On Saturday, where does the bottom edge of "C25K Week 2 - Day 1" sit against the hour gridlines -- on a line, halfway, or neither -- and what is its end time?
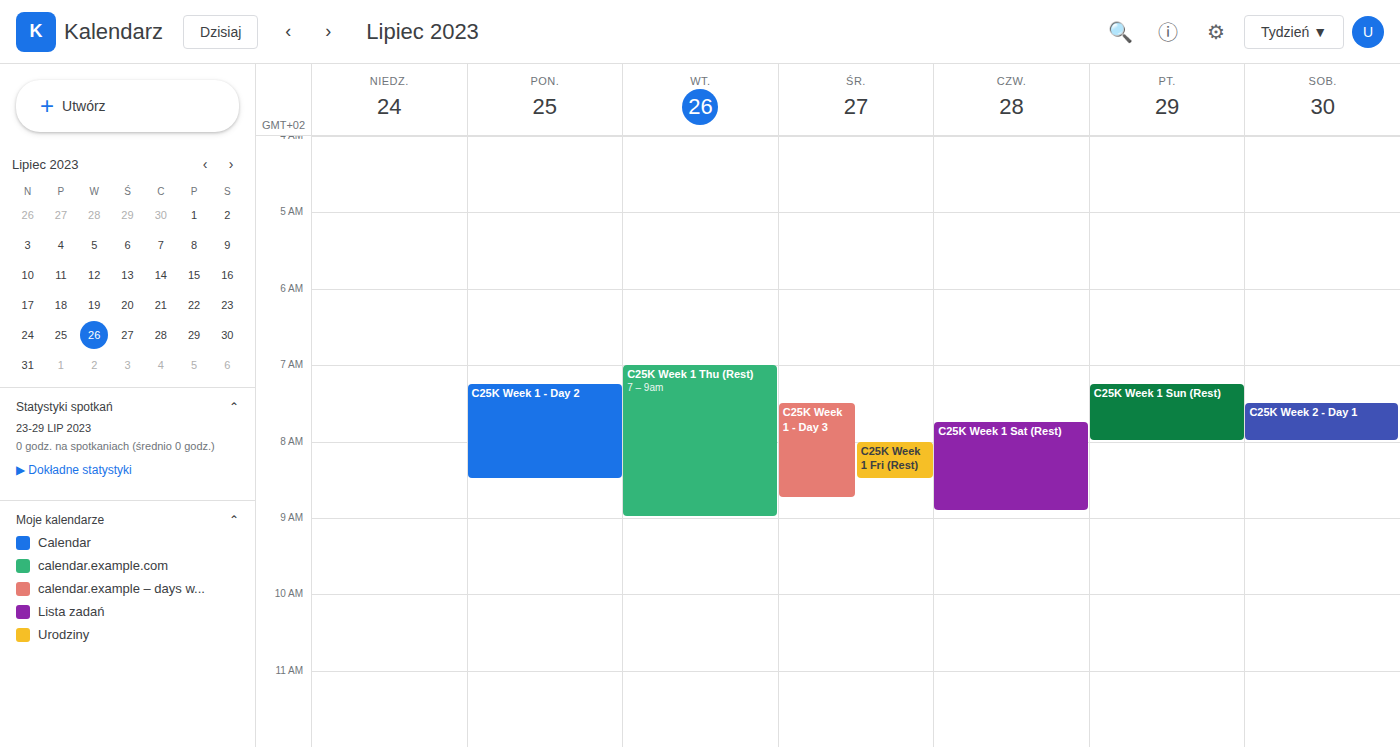
8:00 AM -- exactly on the 8 AM line.